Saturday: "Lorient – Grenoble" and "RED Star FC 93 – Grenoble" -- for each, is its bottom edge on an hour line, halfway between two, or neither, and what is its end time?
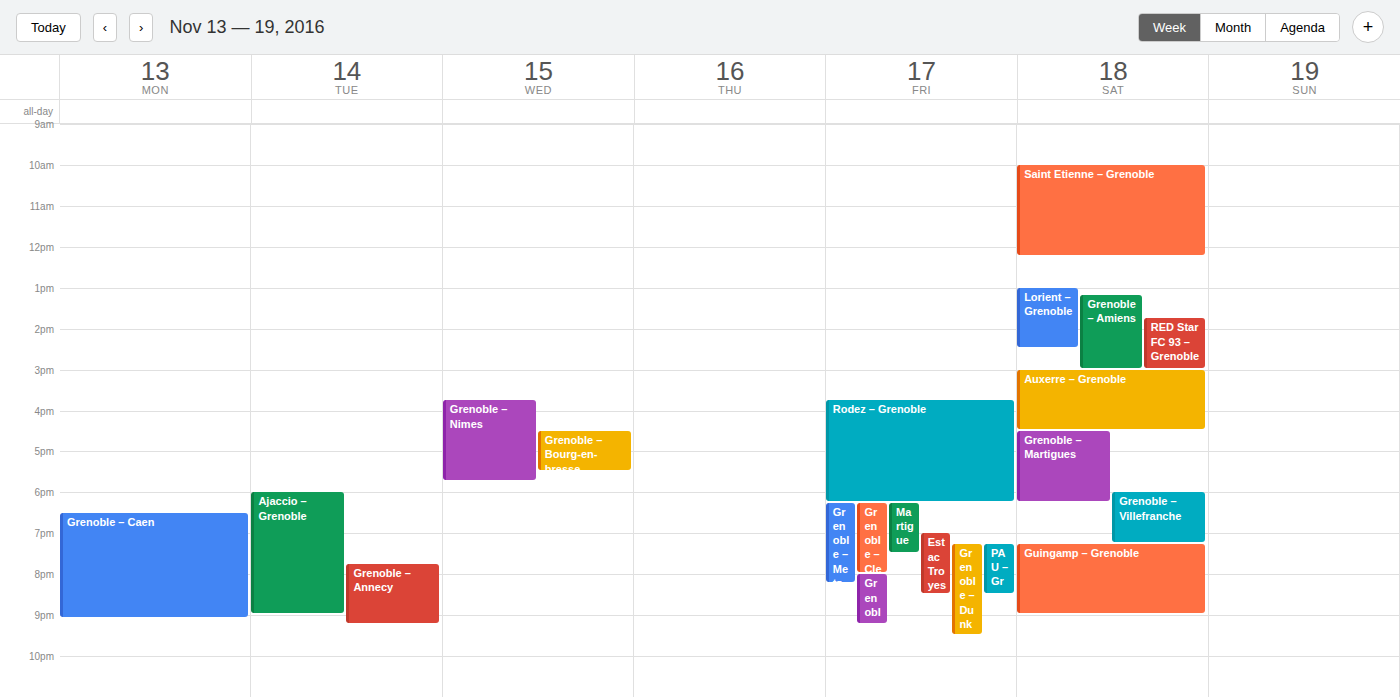
"Lorient – Grenoble": 2:30 PM, halfway between the 2 PM and 3 PM lines. "RED Star FC 93 – Grenoble": 3:00 PM, exactly on the 3 PM line.